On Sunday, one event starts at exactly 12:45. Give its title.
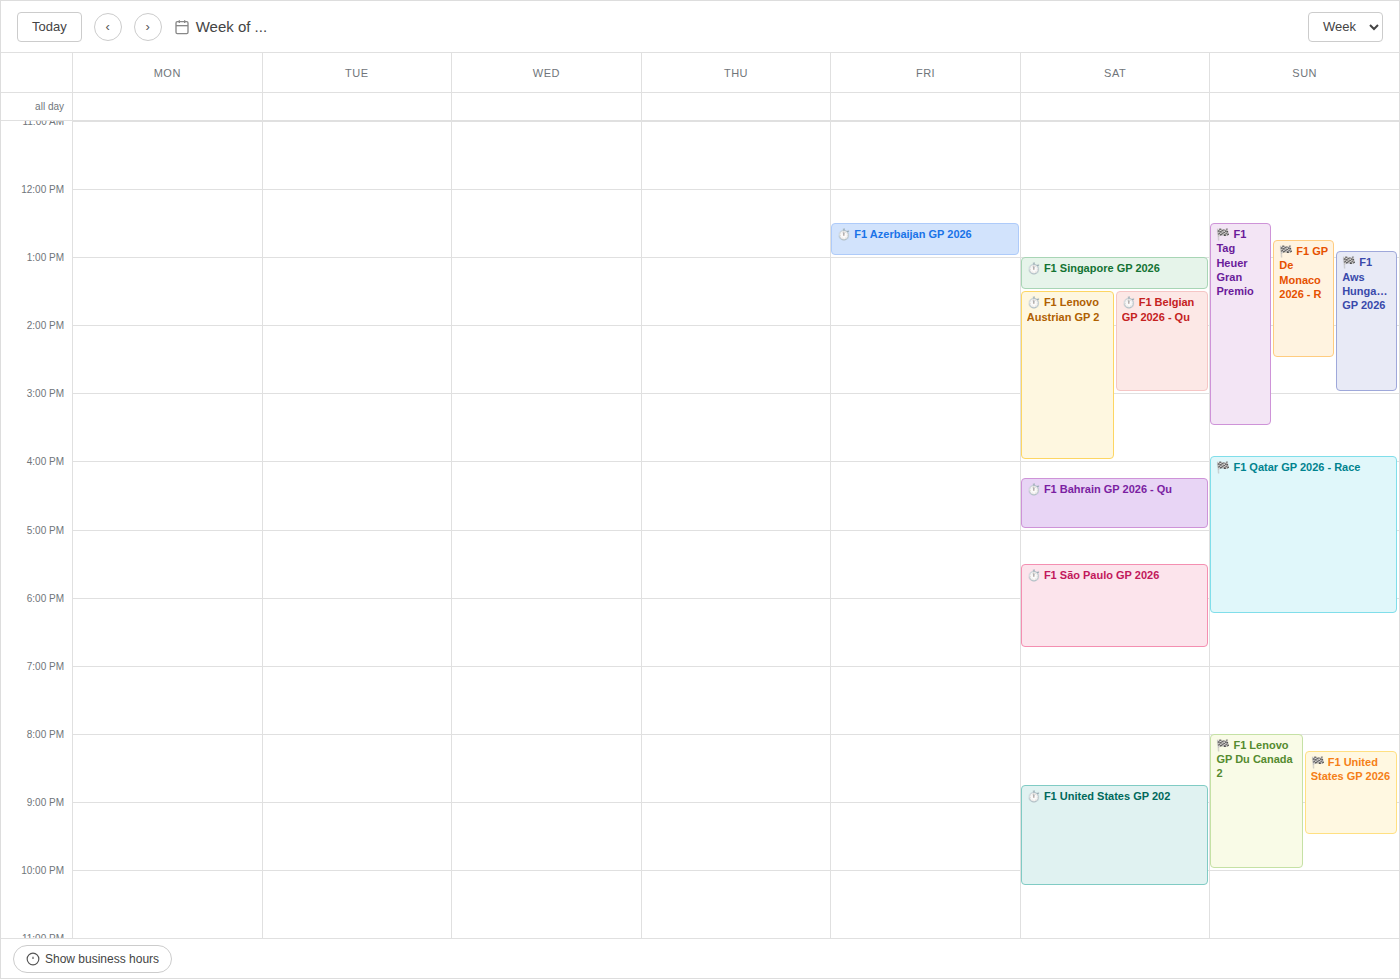
"🏁 F1 GP De Monaco 2026 - R"